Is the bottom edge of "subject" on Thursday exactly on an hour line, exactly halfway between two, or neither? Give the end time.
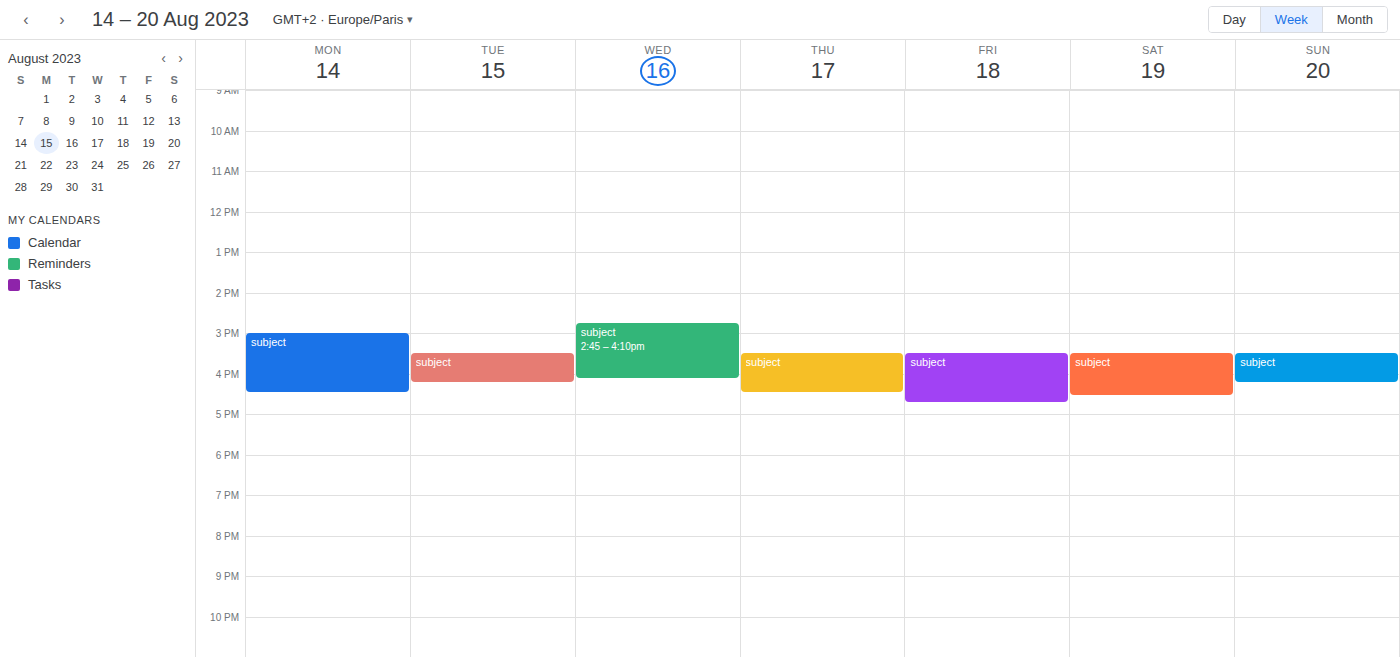
4:30 PM -- halfway between the 4 PM and 5 PM lines.